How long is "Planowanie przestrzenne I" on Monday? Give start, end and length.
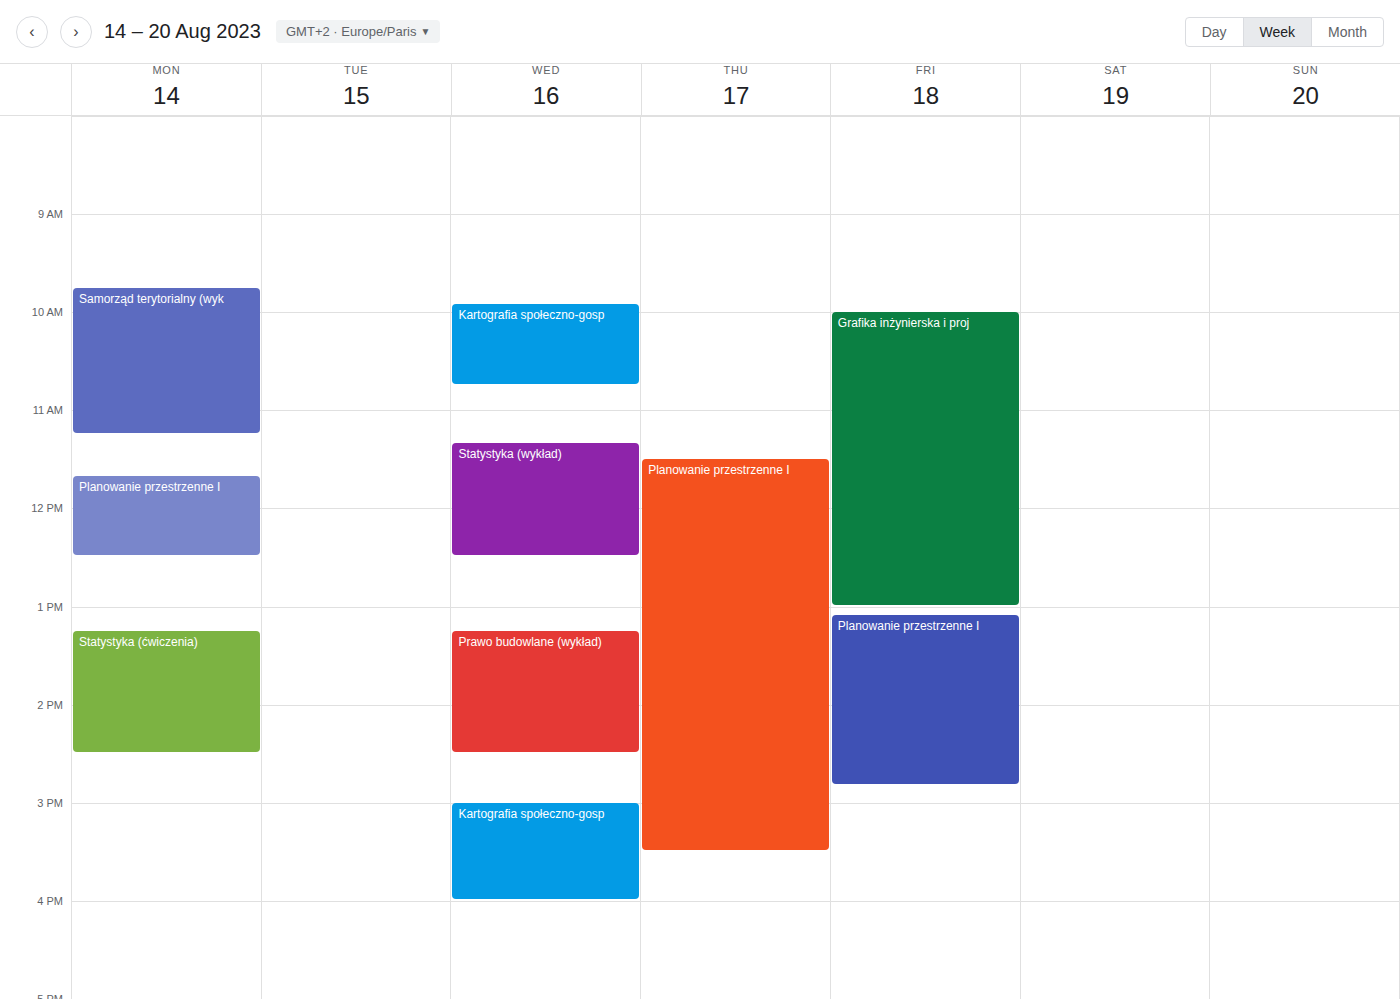
11:40 AM to 12:30 PM, 50 minutes